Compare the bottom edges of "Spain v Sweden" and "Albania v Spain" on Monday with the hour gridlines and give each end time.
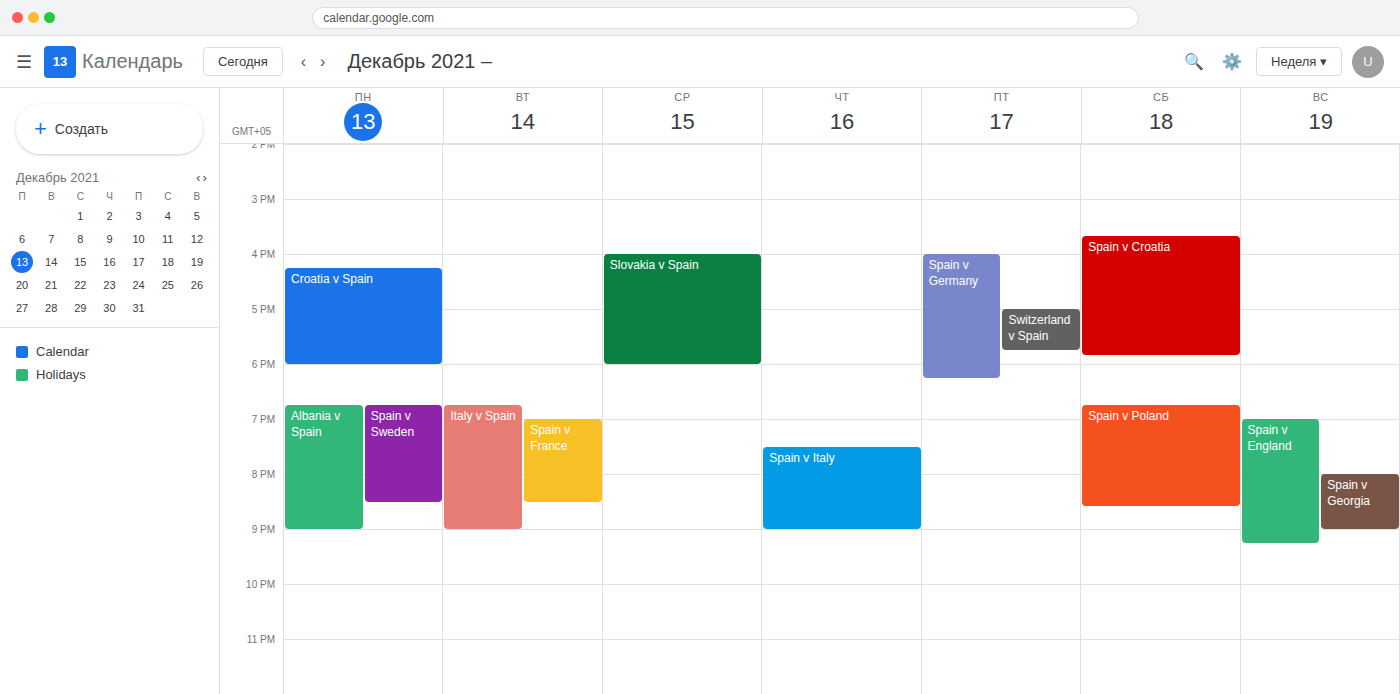
"Spain v Sweden": 20:30, halfway between the 20:00 and 21:00 lines. "Albania v Spain": 21:00, exactly on the 21:00 line.